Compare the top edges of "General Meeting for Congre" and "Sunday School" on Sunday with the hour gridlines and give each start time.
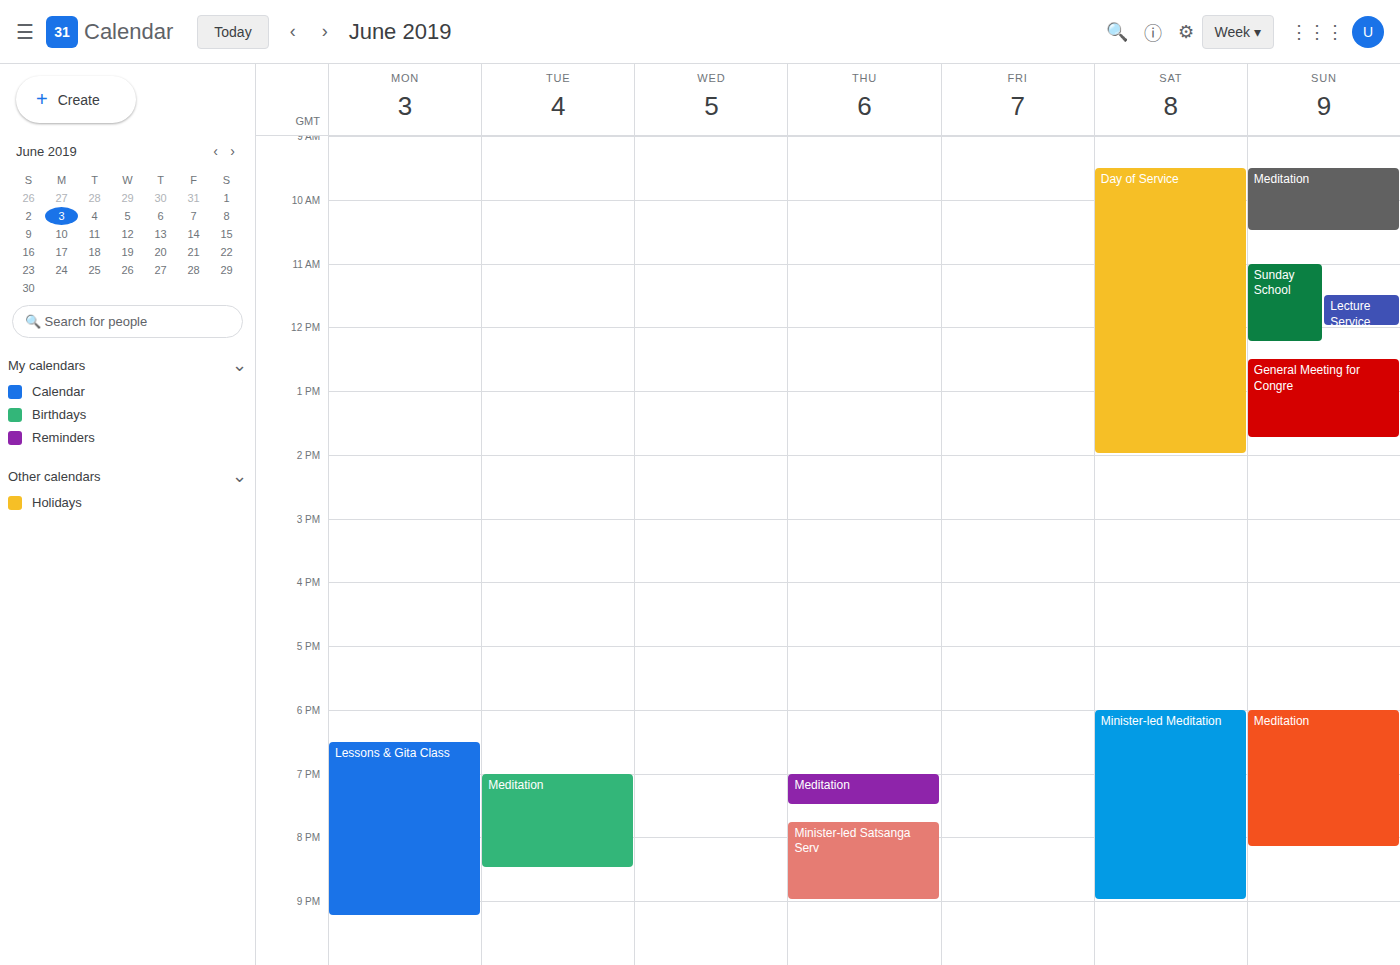
"General Meeting for Congre": 12:30 PM, halfway between the 12 PM and 1 PM lines. "Sunday School": 11:00 AM, exactly on the 11 AM line.